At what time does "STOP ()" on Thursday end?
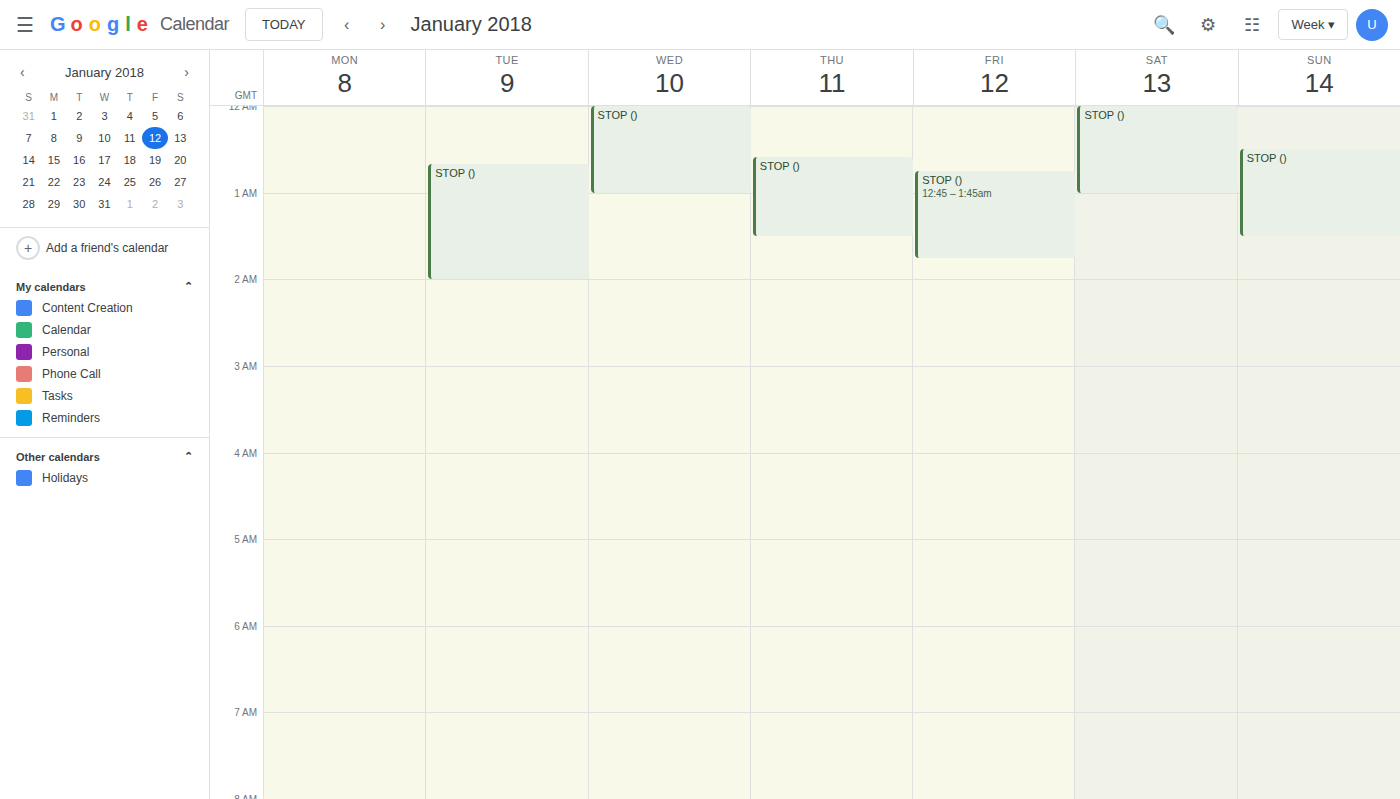
1:30 AM